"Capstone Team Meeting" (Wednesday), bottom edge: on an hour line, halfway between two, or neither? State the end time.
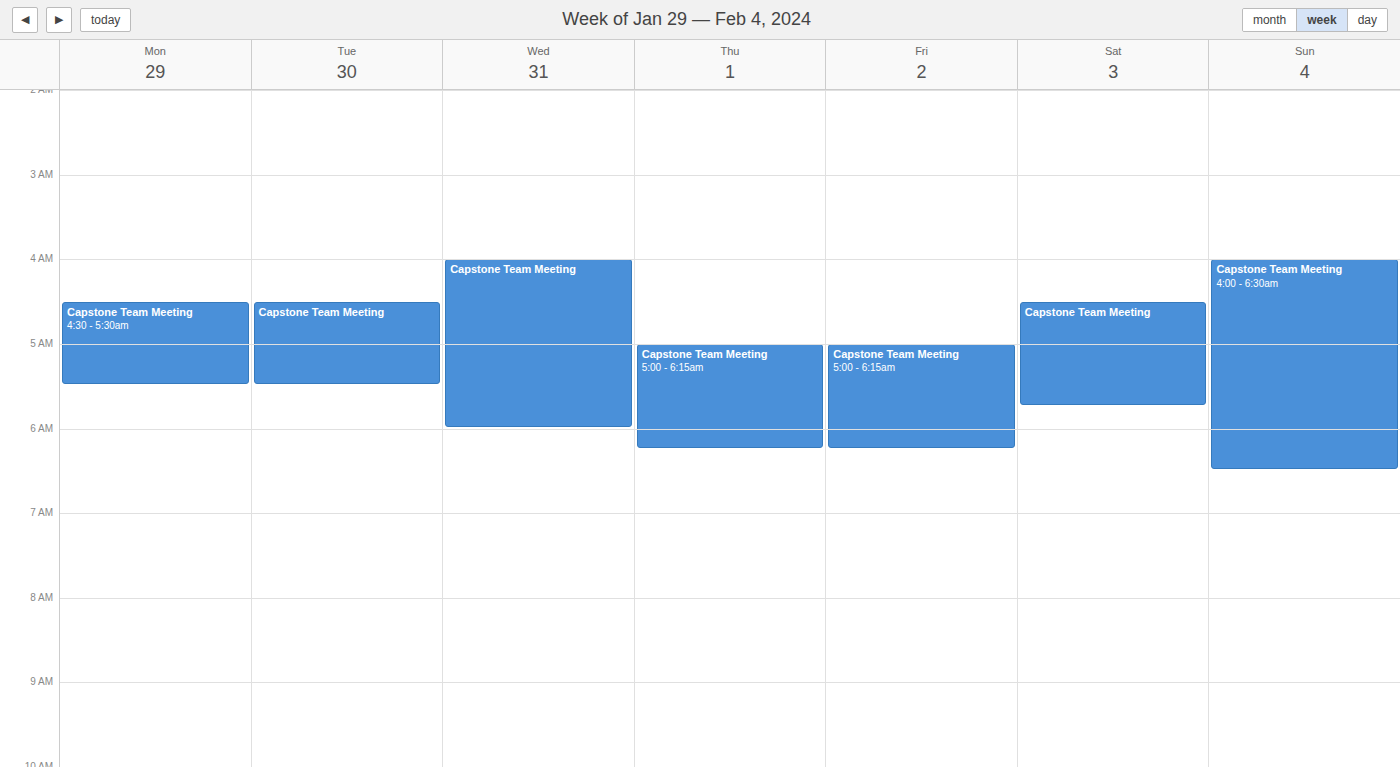
6:00 AM -- exactly on the 6 AM line.